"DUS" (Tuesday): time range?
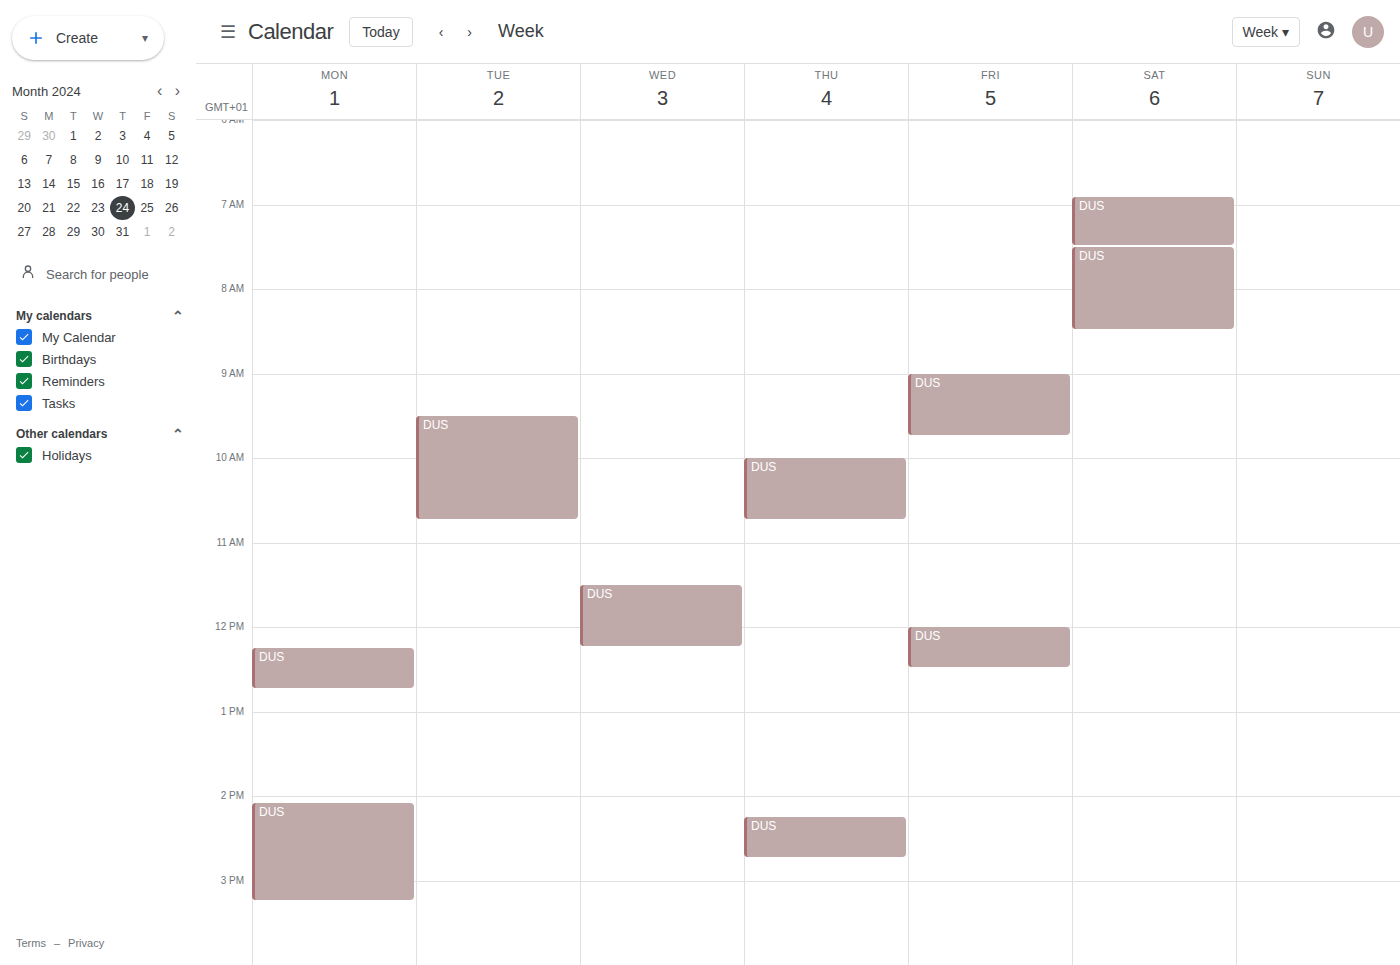
9:30 AM to 10:45 AM